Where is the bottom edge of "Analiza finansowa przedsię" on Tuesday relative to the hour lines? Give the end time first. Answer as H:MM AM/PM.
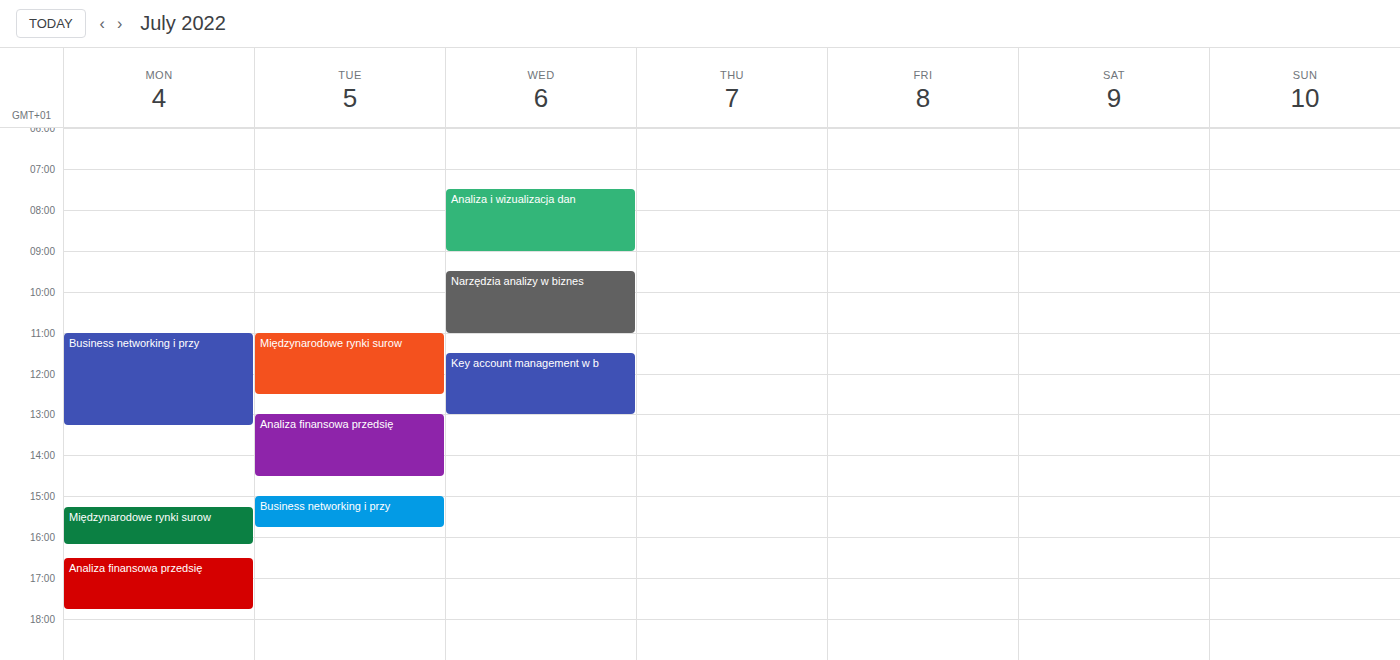
2:30 PM -- halfway between the 2 PM and 3 PM lines.